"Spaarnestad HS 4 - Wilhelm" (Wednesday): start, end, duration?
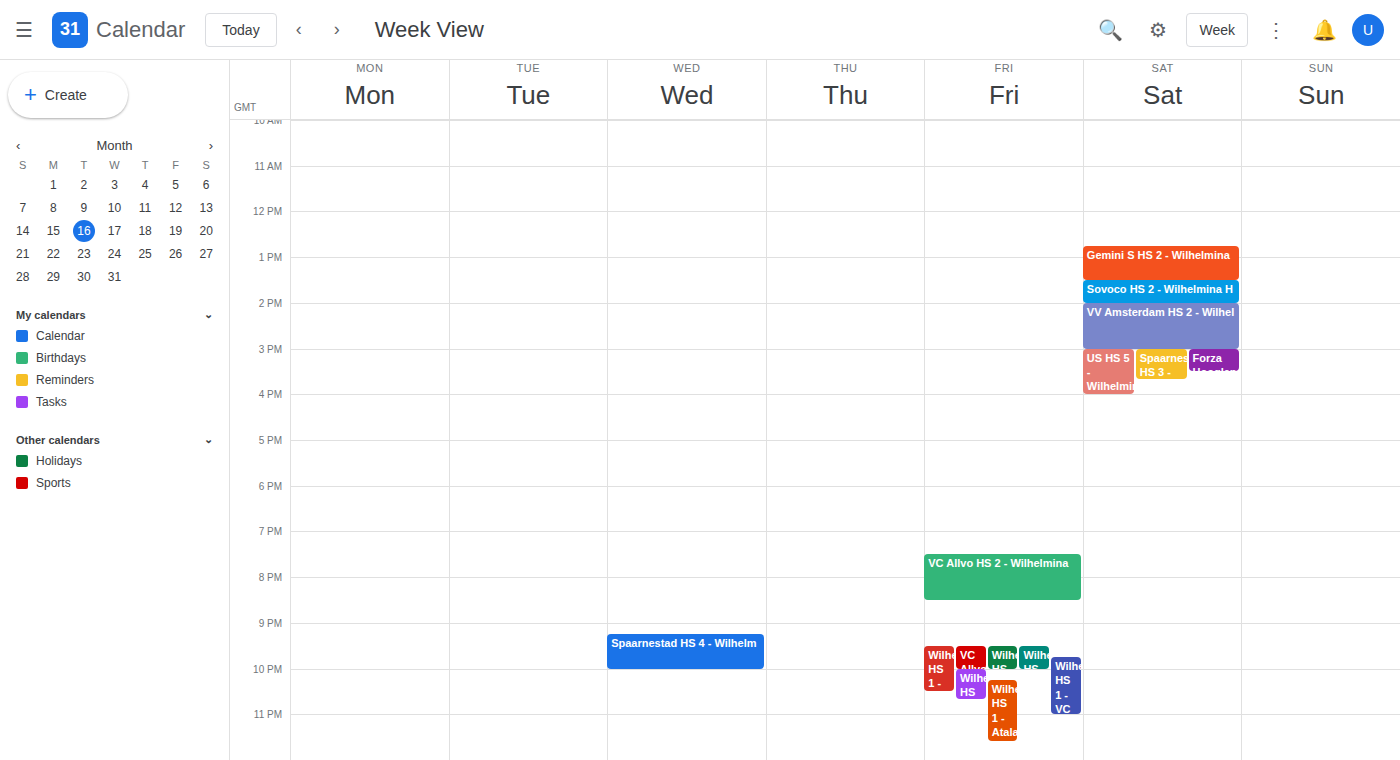
9:15 PM to 10:00 PM, 45 minutes